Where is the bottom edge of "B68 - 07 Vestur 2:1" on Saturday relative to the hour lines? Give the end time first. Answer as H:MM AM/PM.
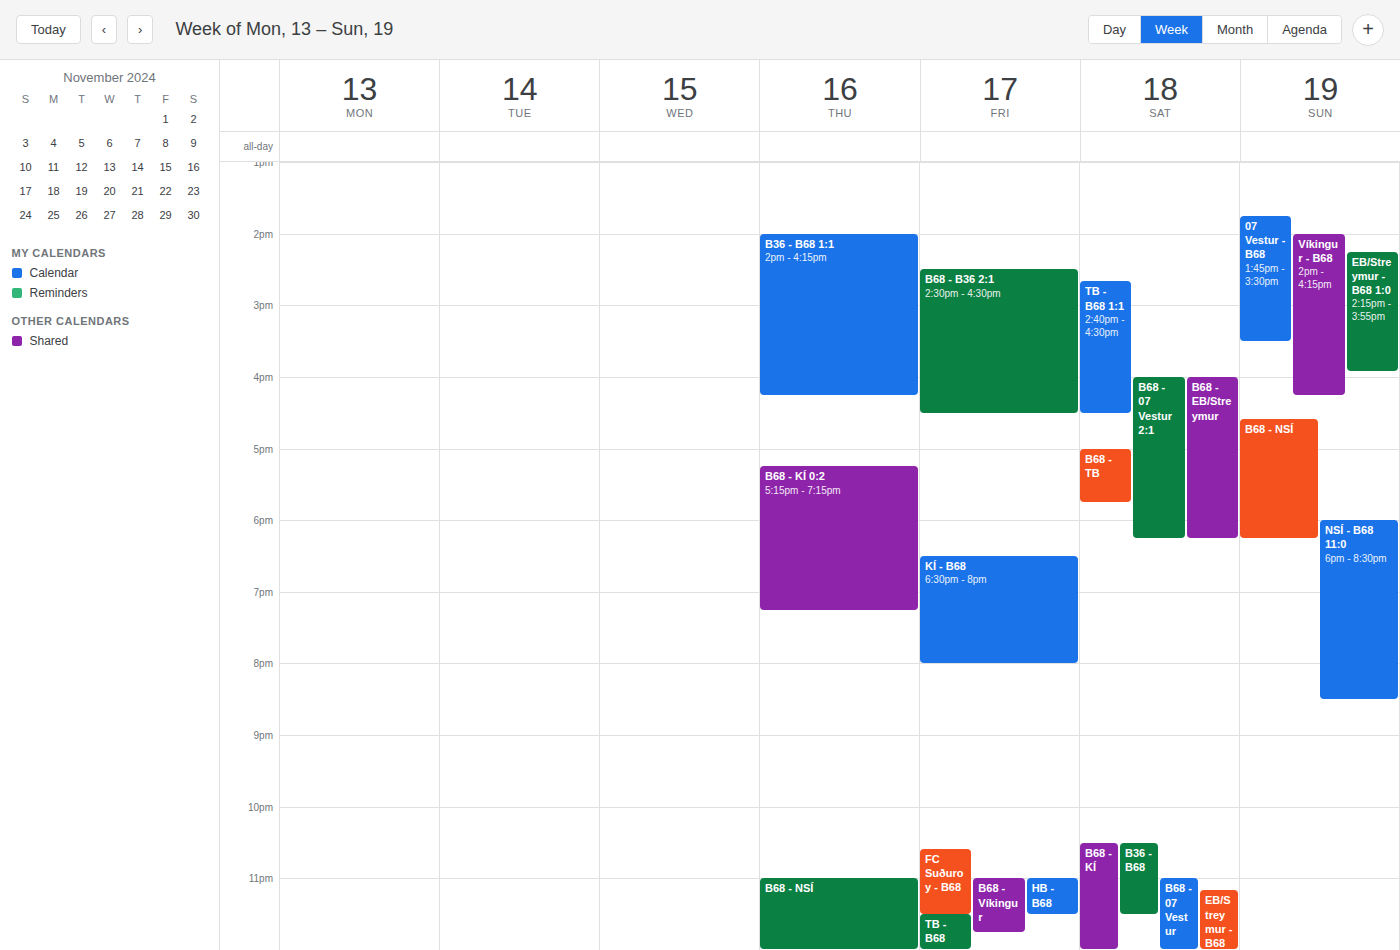
6:15 PM -- neither: a quarter of the way from the 6 PM line to the 7 PM line.